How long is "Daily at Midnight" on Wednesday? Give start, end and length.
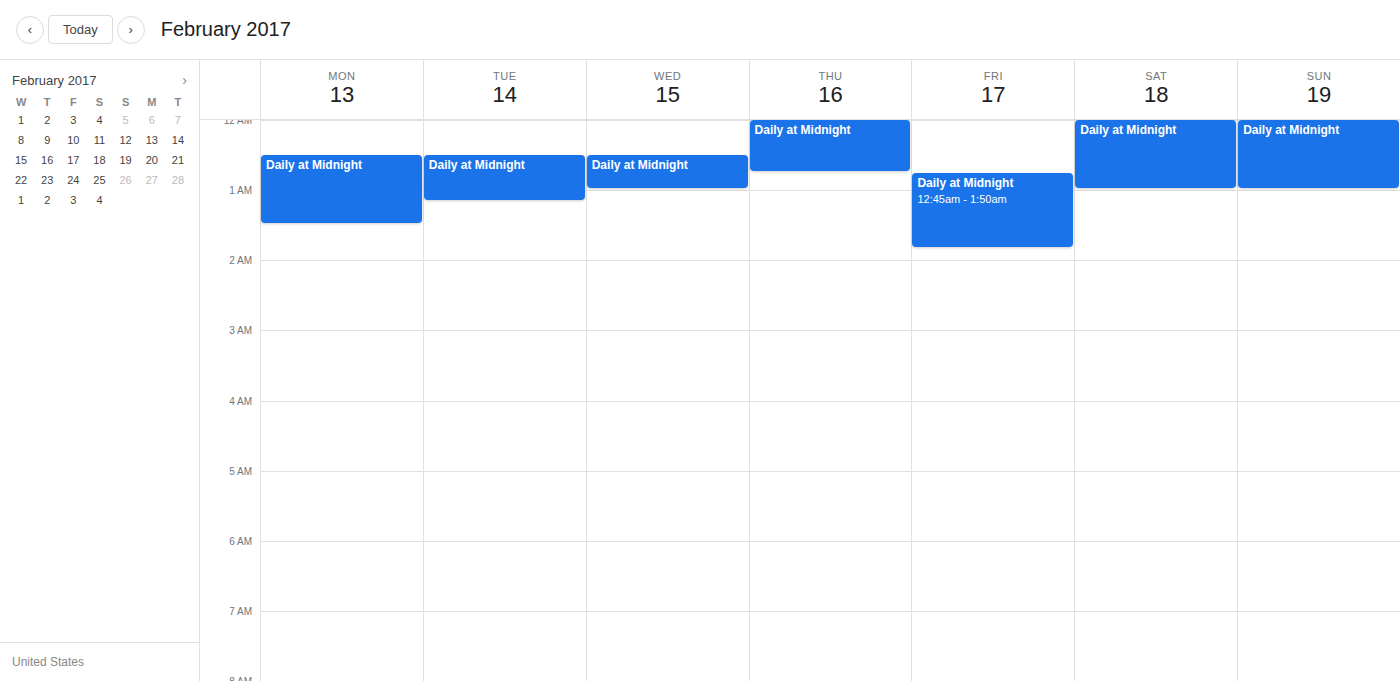
12:30 AM to 1:00 AM, 30 minutes